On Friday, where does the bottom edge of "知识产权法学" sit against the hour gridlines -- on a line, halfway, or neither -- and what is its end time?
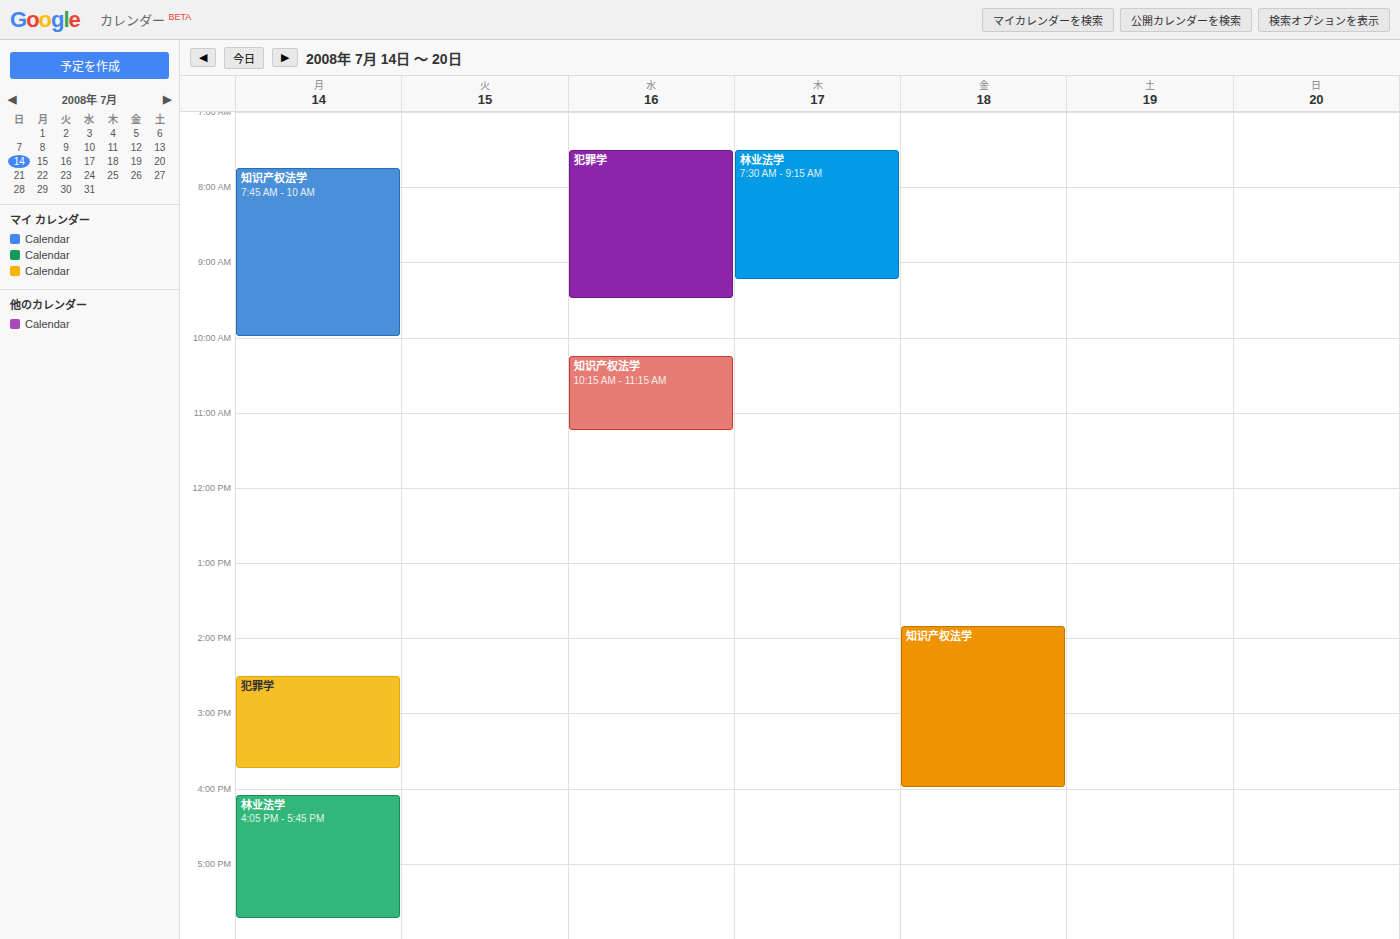
4:00 PM -- exactly on the 4 PM line.